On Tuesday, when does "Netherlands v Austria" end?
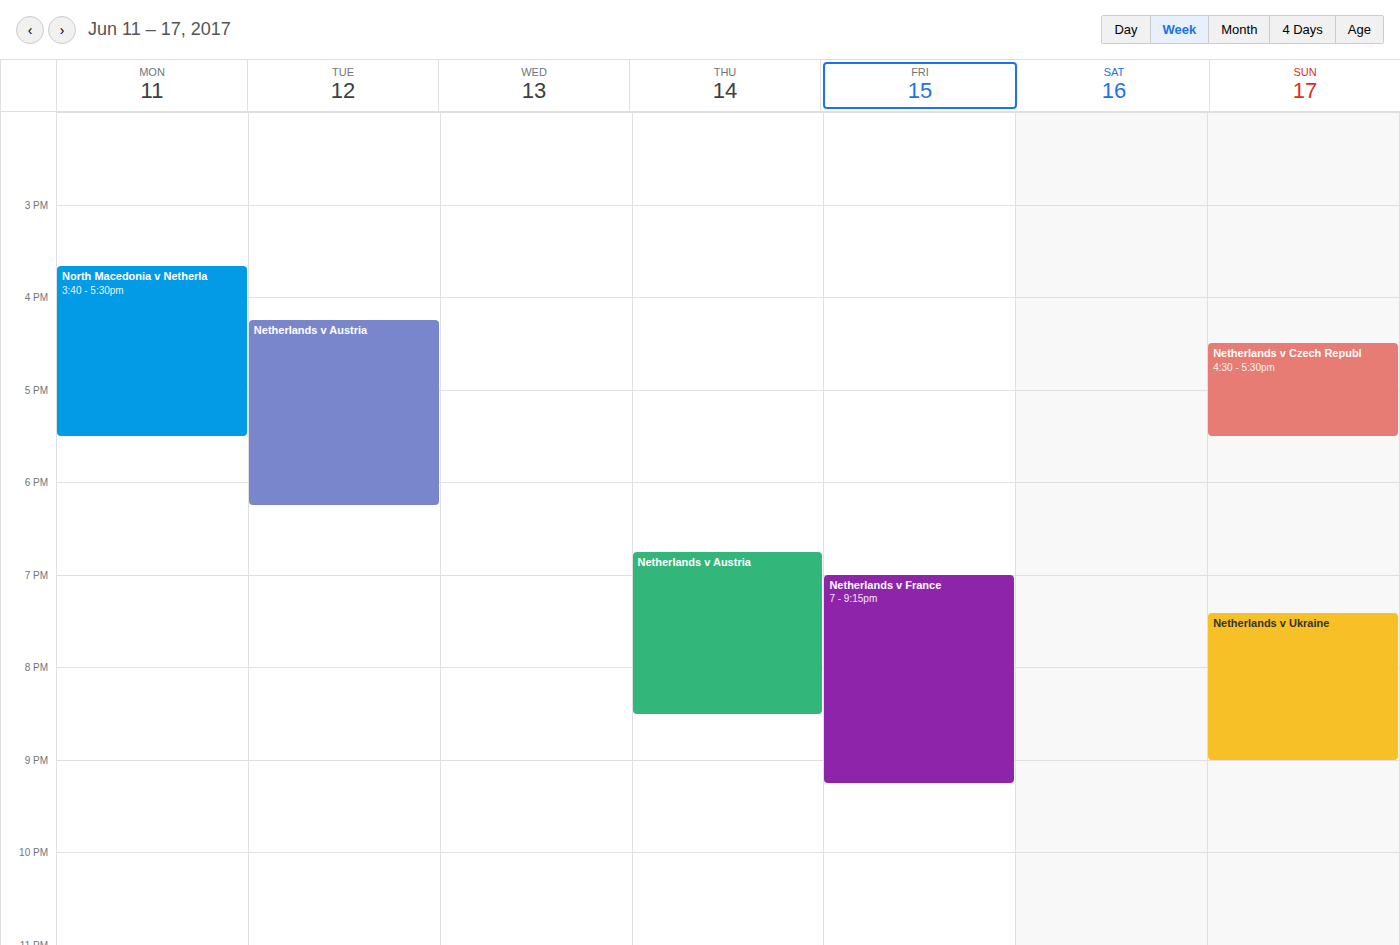
6:15 PM